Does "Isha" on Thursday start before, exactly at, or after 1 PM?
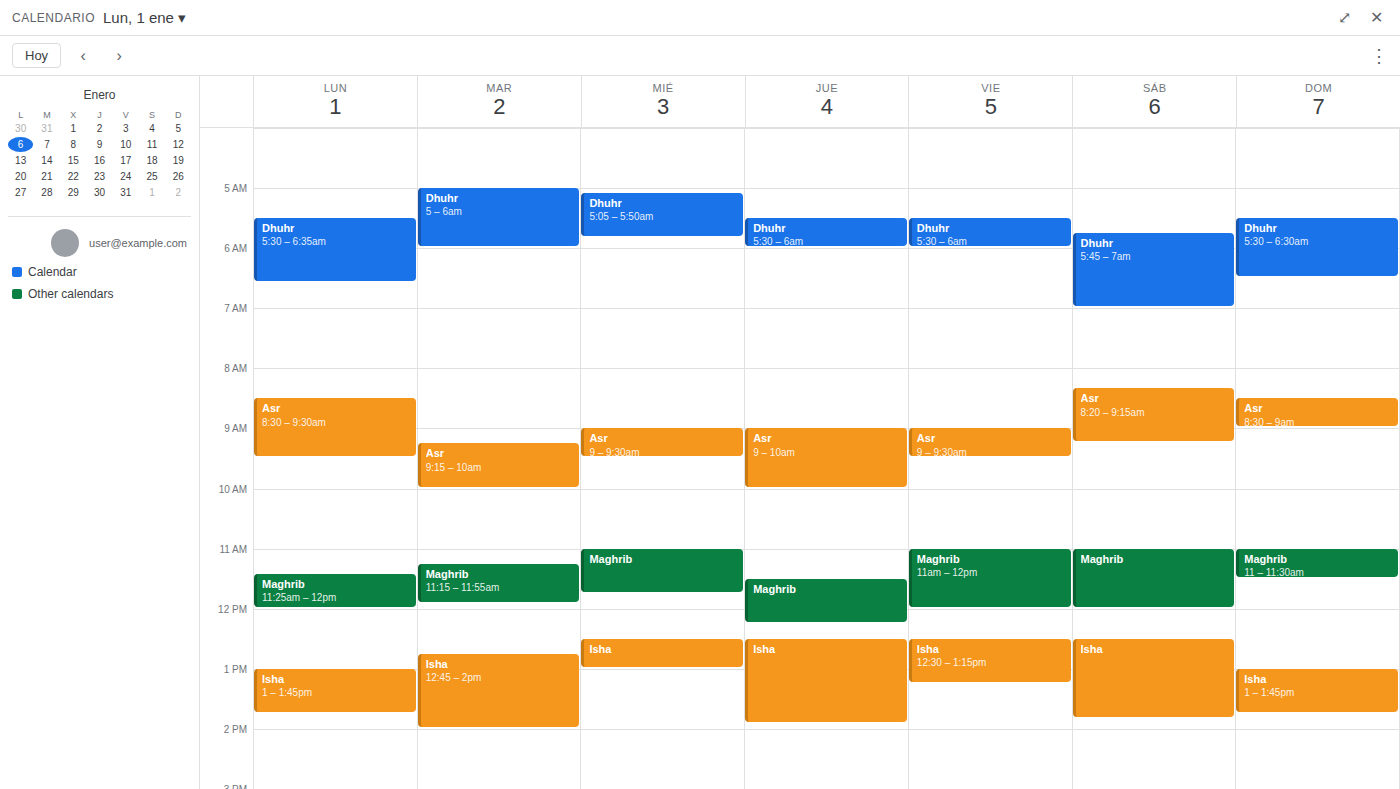
12:30 PM -- before 1 PM, 30 minutes above the 1 PM line.